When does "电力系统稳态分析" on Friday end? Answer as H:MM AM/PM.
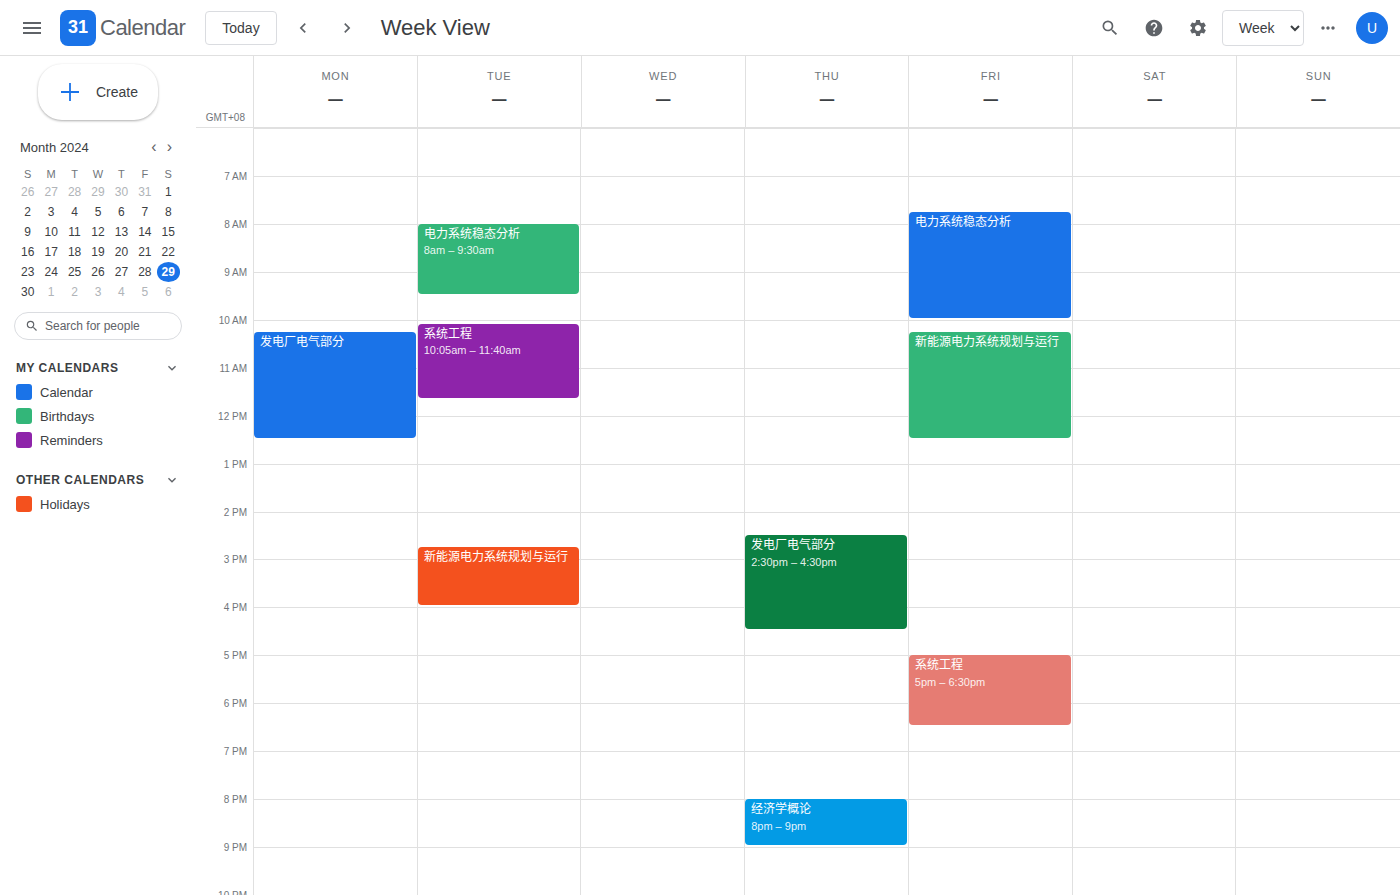
10:00 AM